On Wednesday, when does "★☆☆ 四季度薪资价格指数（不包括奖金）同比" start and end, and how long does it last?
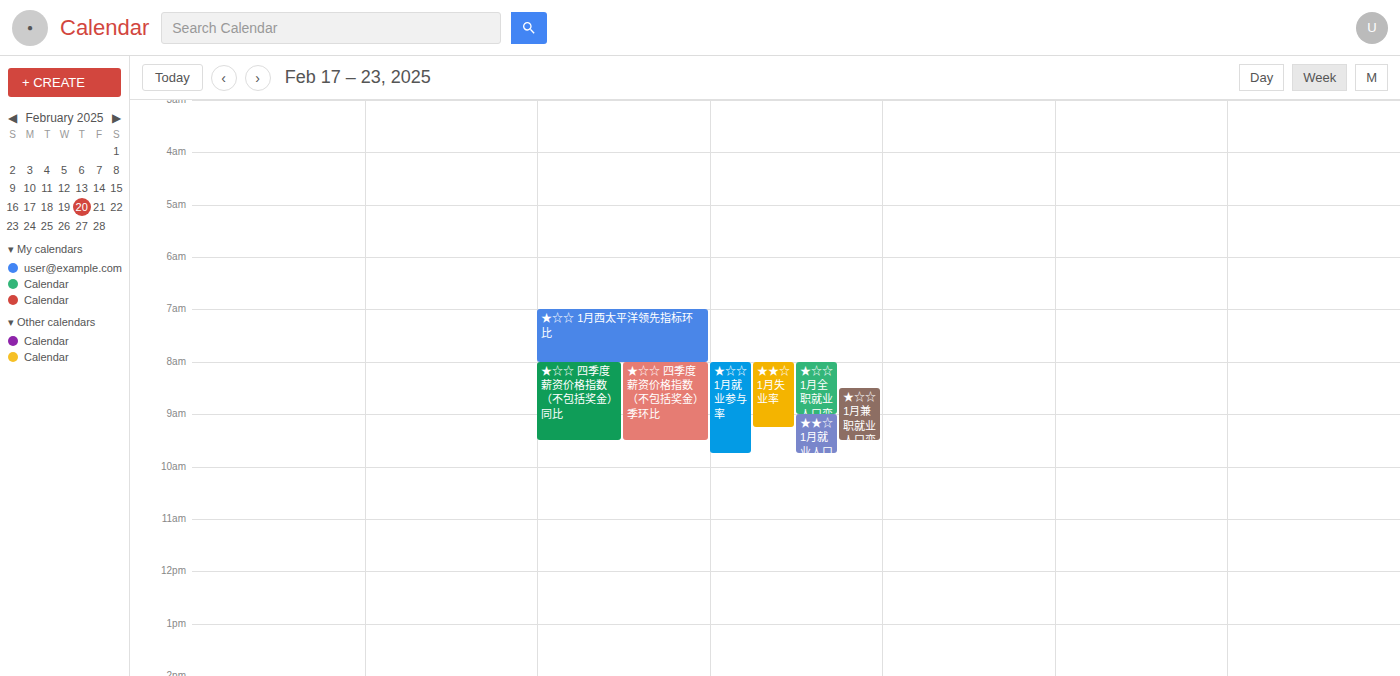
8:00 AM to 9:30 AM, 1 hour 30 minutes